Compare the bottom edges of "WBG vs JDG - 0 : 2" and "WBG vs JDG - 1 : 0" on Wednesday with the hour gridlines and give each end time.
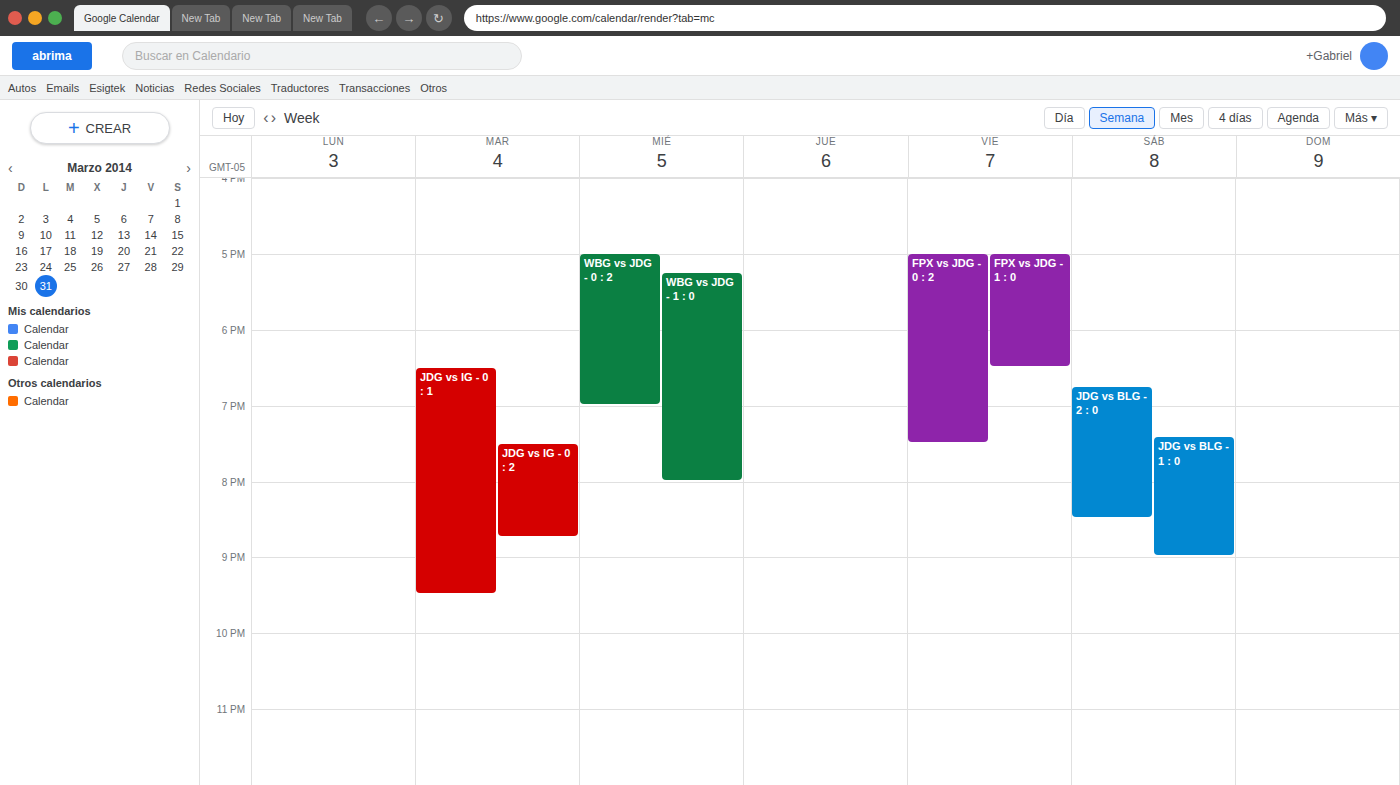
"WBG vs JDG - 0 : 2": 7:00 PM, exactly on the 7 PM line. "WBG vs JDG - 1 : 0": 8:00 PM, exactly on the 8 PM line.